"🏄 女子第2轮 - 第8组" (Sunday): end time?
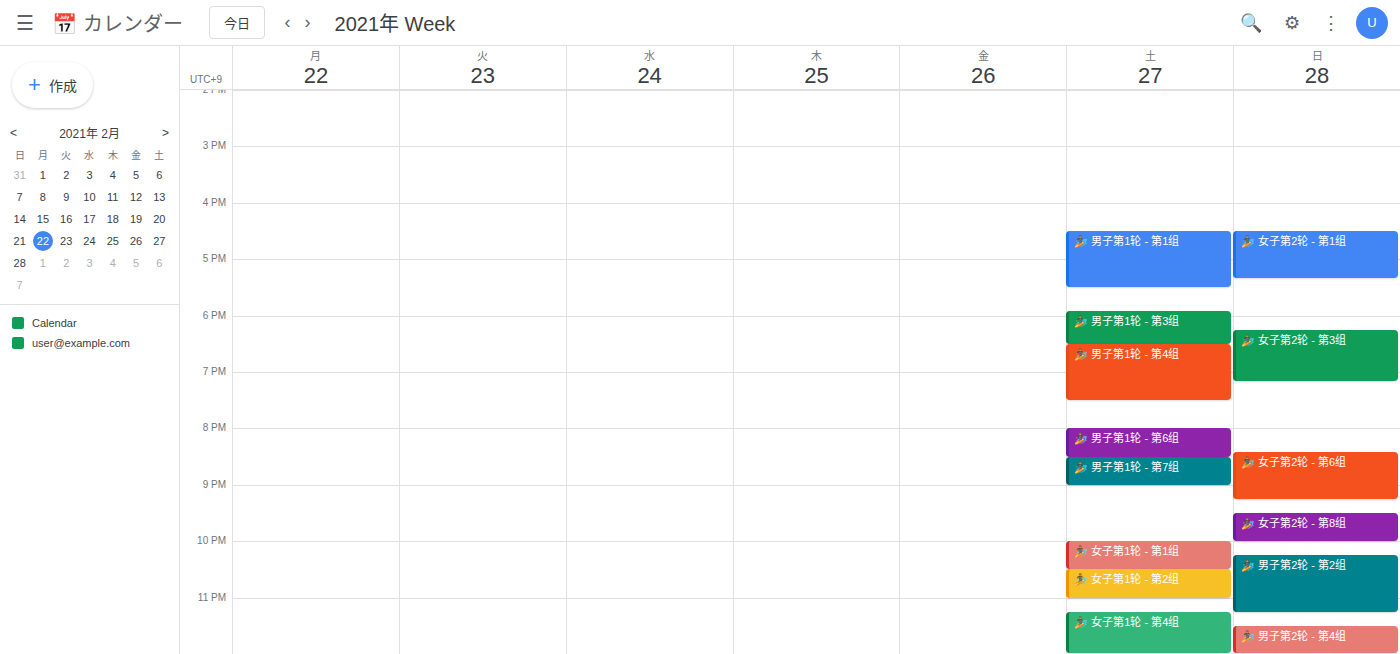
10:00 PM